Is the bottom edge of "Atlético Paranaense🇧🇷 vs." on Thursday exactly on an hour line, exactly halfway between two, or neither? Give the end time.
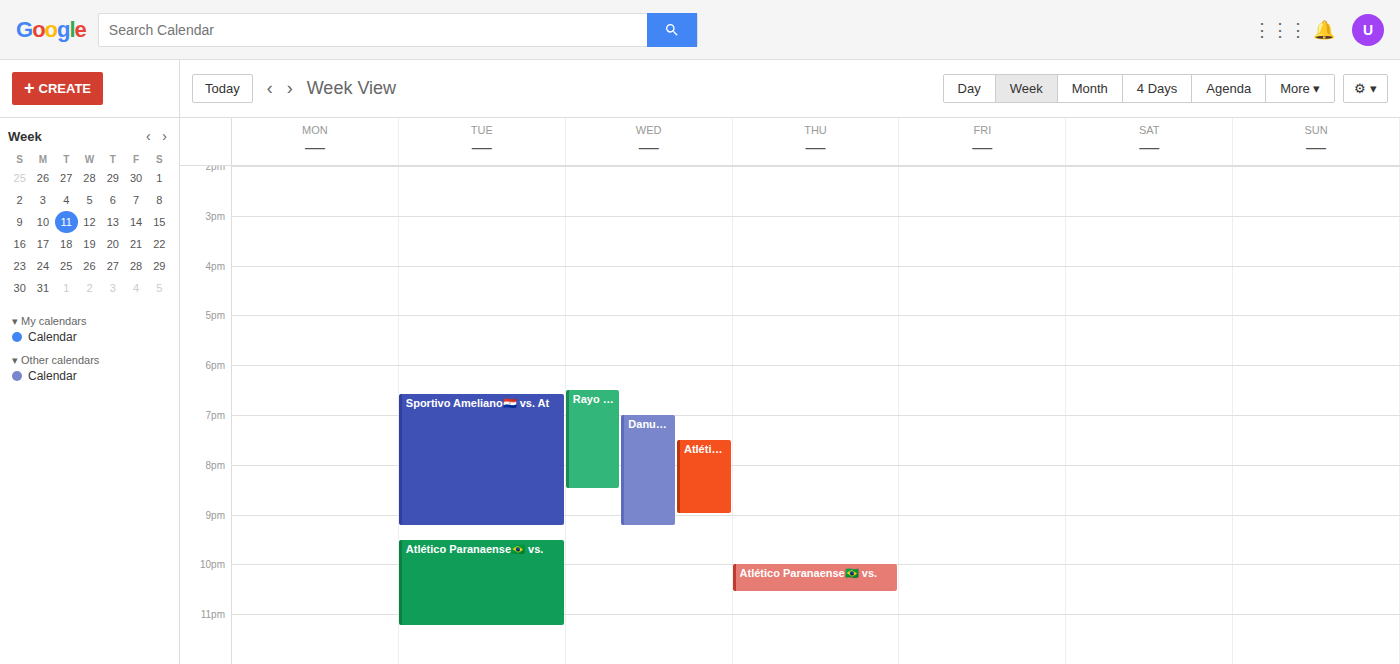
10:35 PM -- neither: 35 minutes below the 10 PM line and 25 minutes above the 11 PM line.